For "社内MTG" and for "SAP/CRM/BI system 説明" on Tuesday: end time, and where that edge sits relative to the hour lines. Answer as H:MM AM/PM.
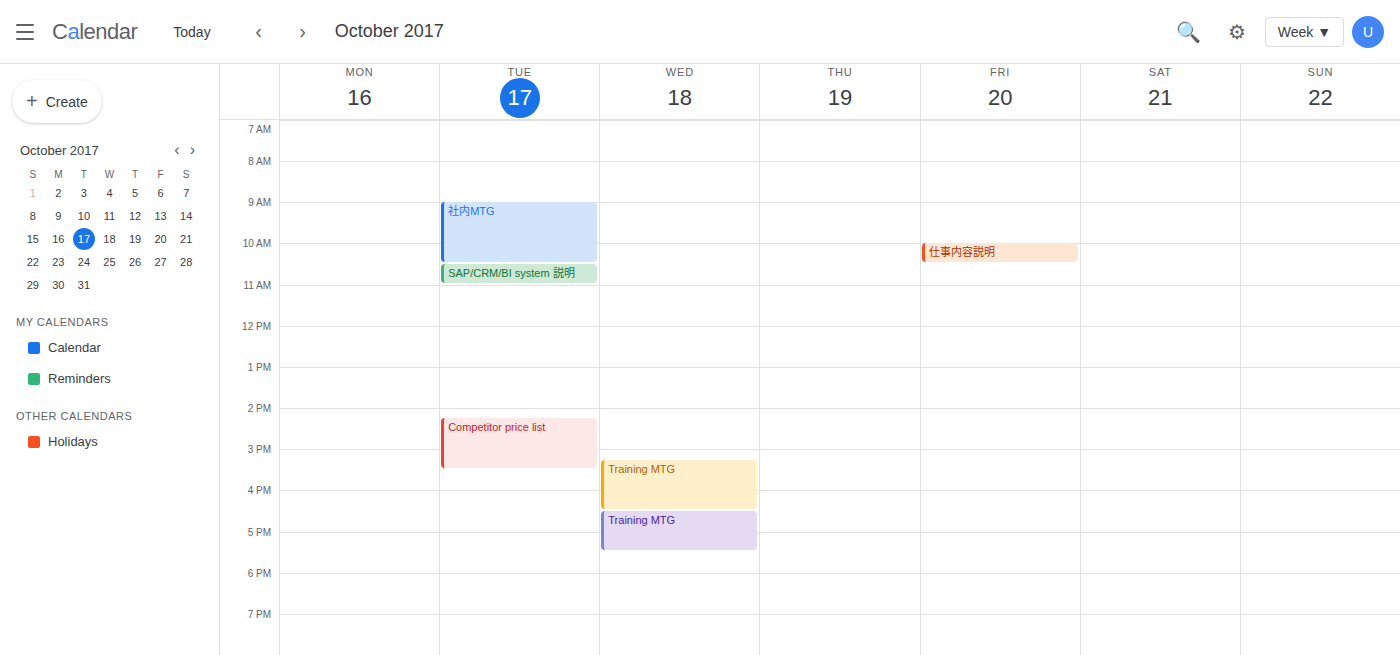
"社内MTG": 10:30 AM, halfway between the 10 AM and 11 AM lines. "SAP/CRM/BI system 説明": 11:00 AM, exactly on the 11 AM line.